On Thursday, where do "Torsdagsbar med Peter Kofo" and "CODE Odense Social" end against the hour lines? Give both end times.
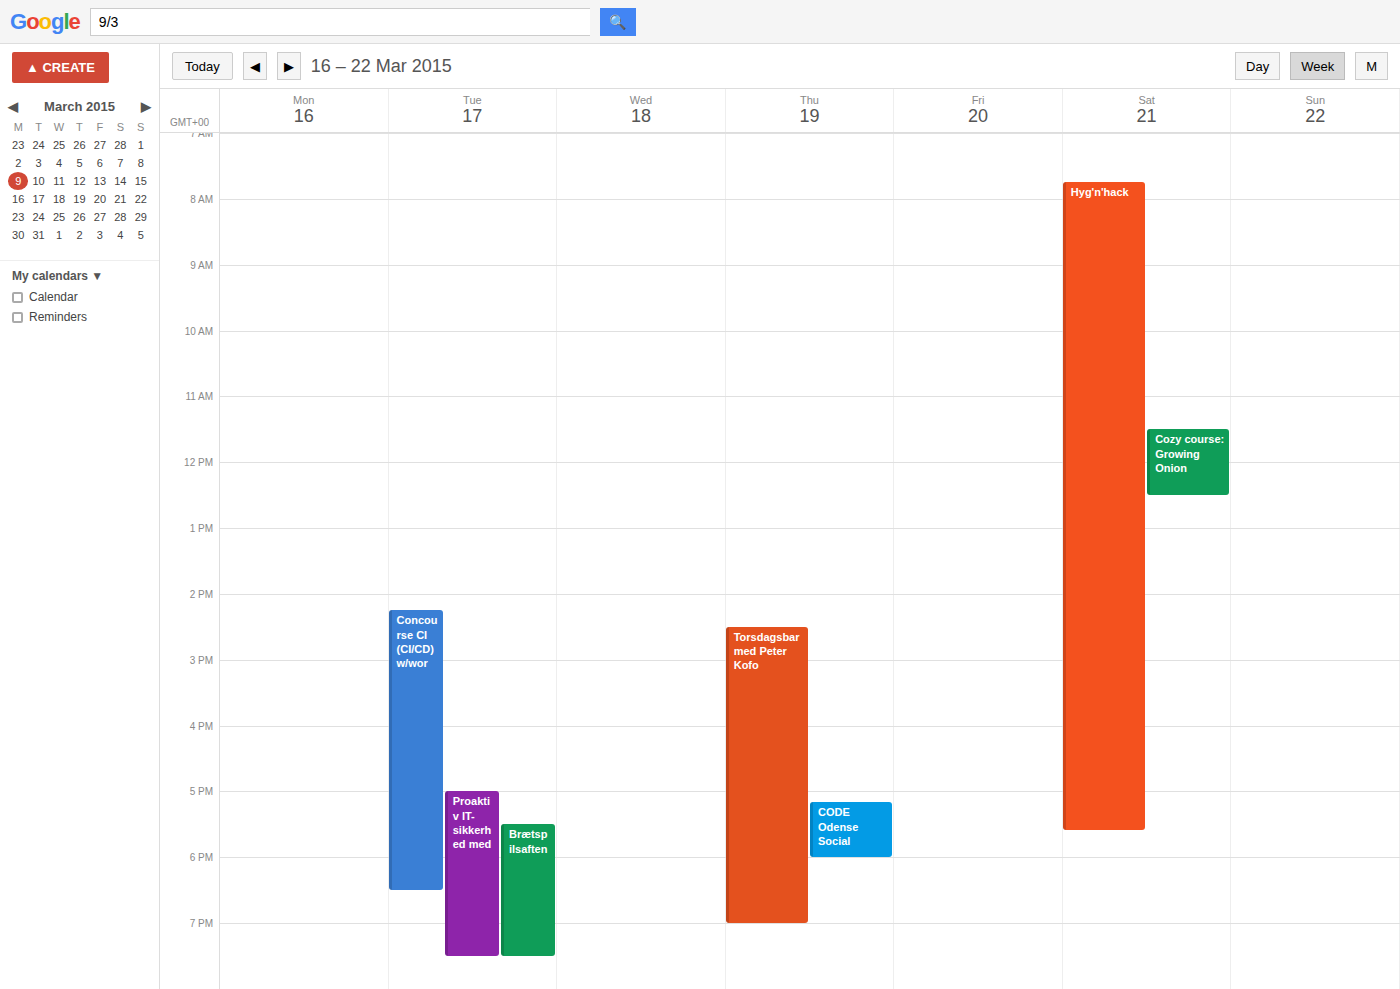
"Torsdagsbar med Peter Kofo": 7:00 PM, exactly on the 7 PM line. "CODE Odense Social": 6:00 PM, exactly on the 6 PM line.